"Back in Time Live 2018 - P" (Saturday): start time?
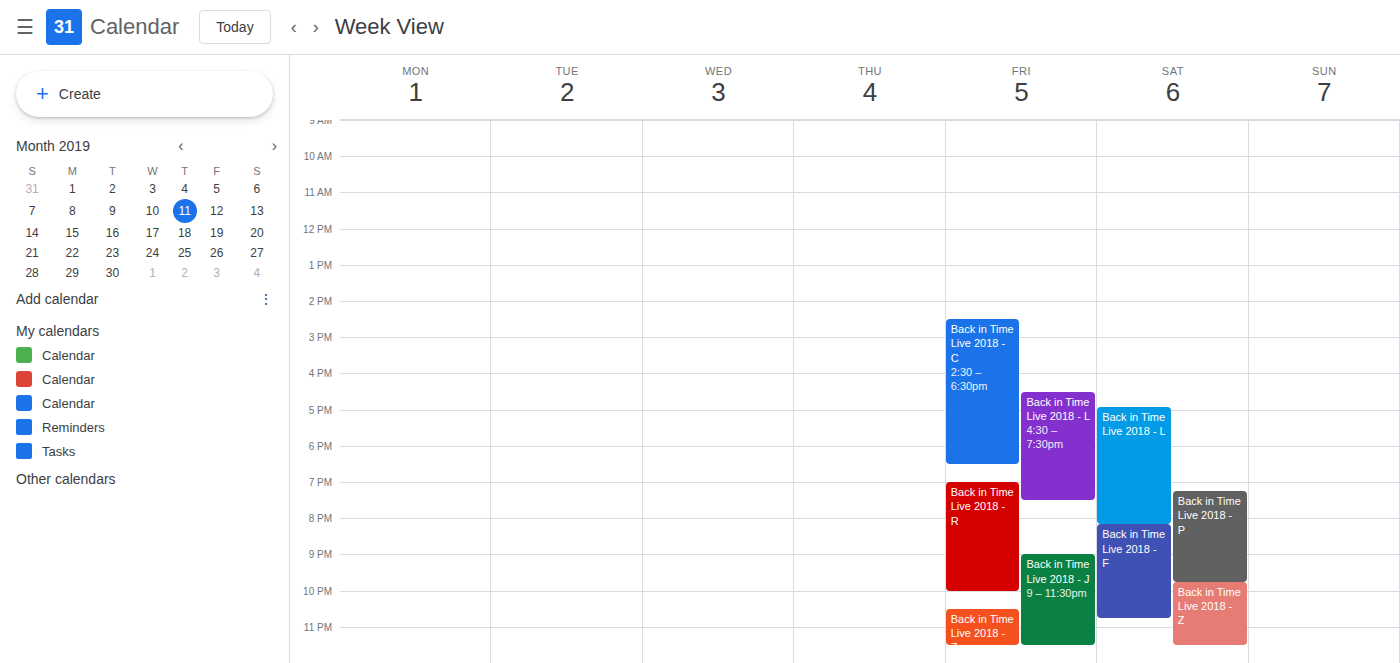
19:15